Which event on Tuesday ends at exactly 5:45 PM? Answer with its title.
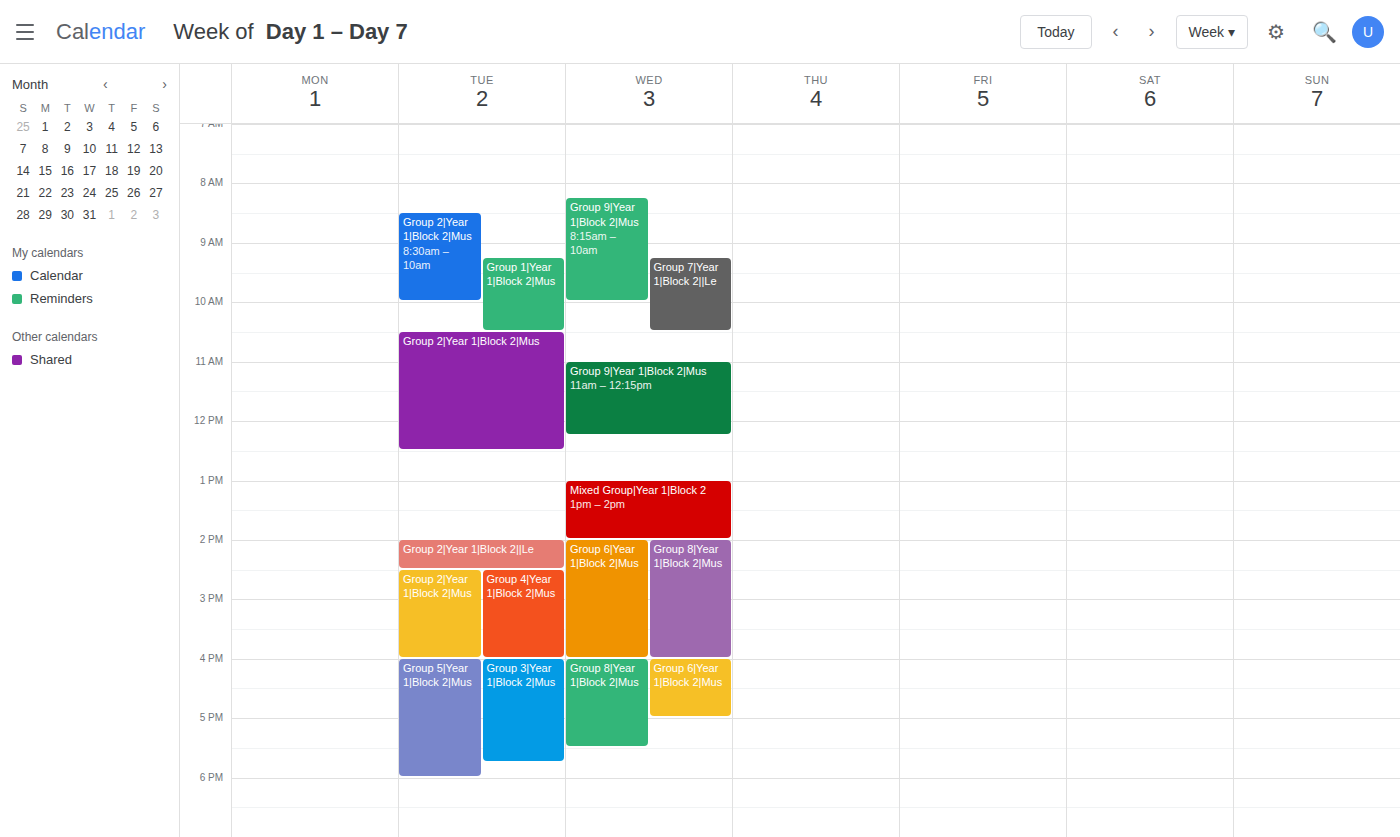
"Group 3|Year 1|Block 2|Mus"